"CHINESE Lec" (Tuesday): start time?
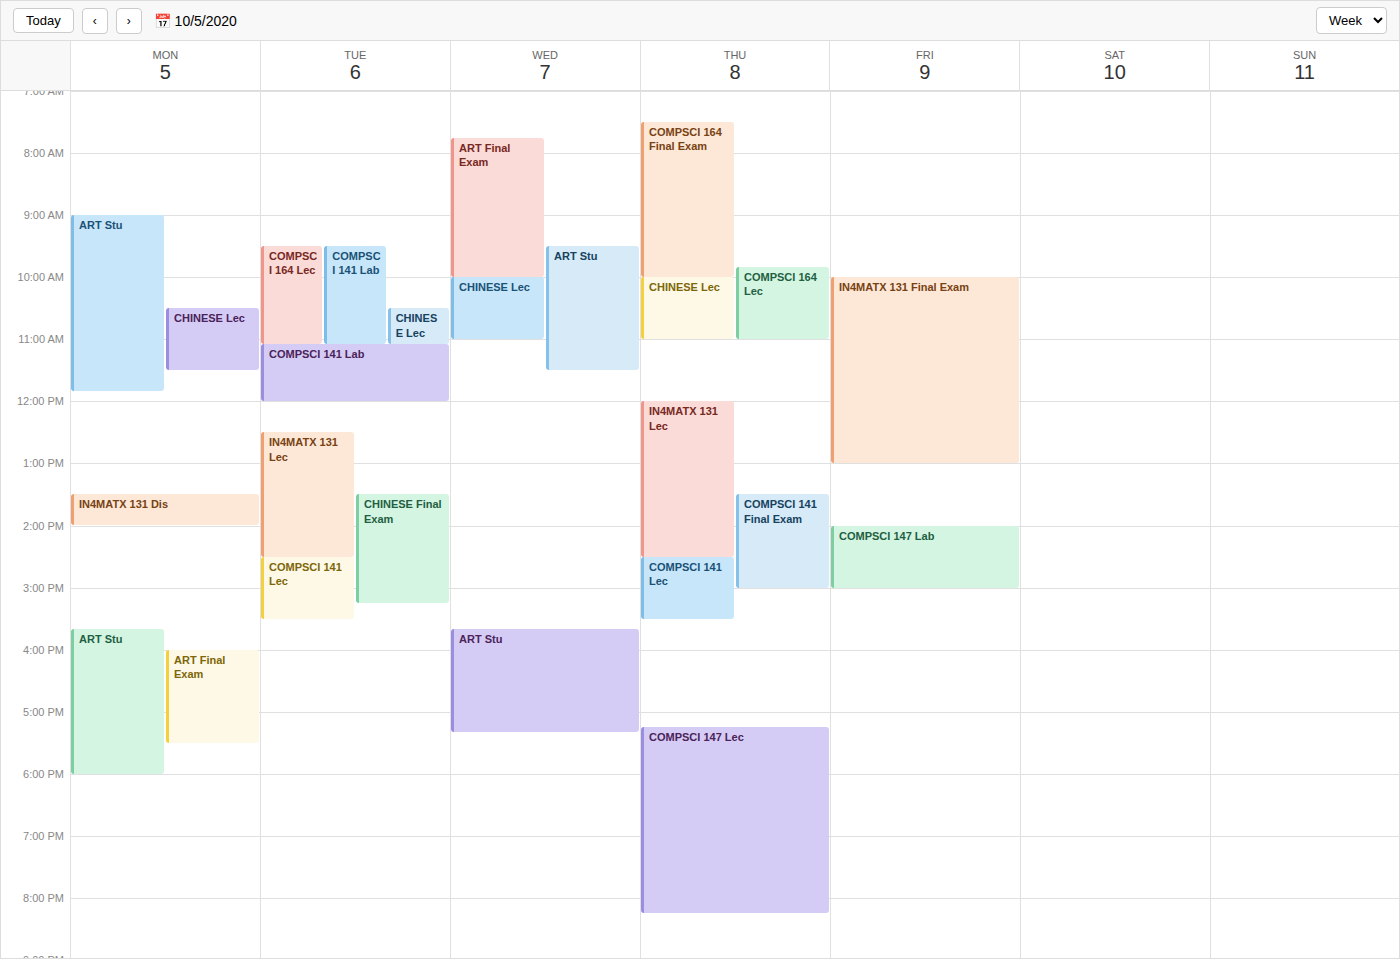
10:30 AM